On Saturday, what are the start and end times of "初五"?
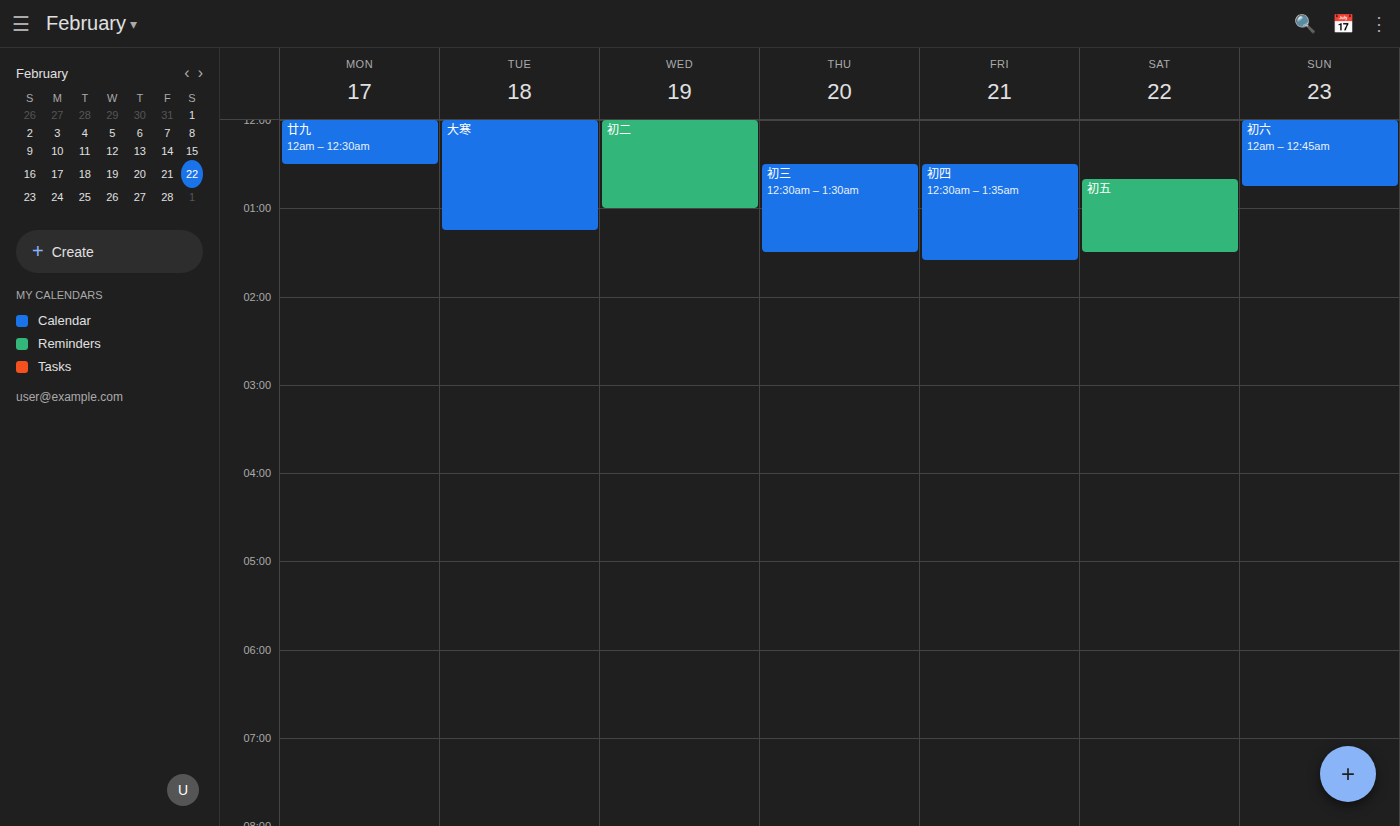
12:40 AM to 1:30 AM